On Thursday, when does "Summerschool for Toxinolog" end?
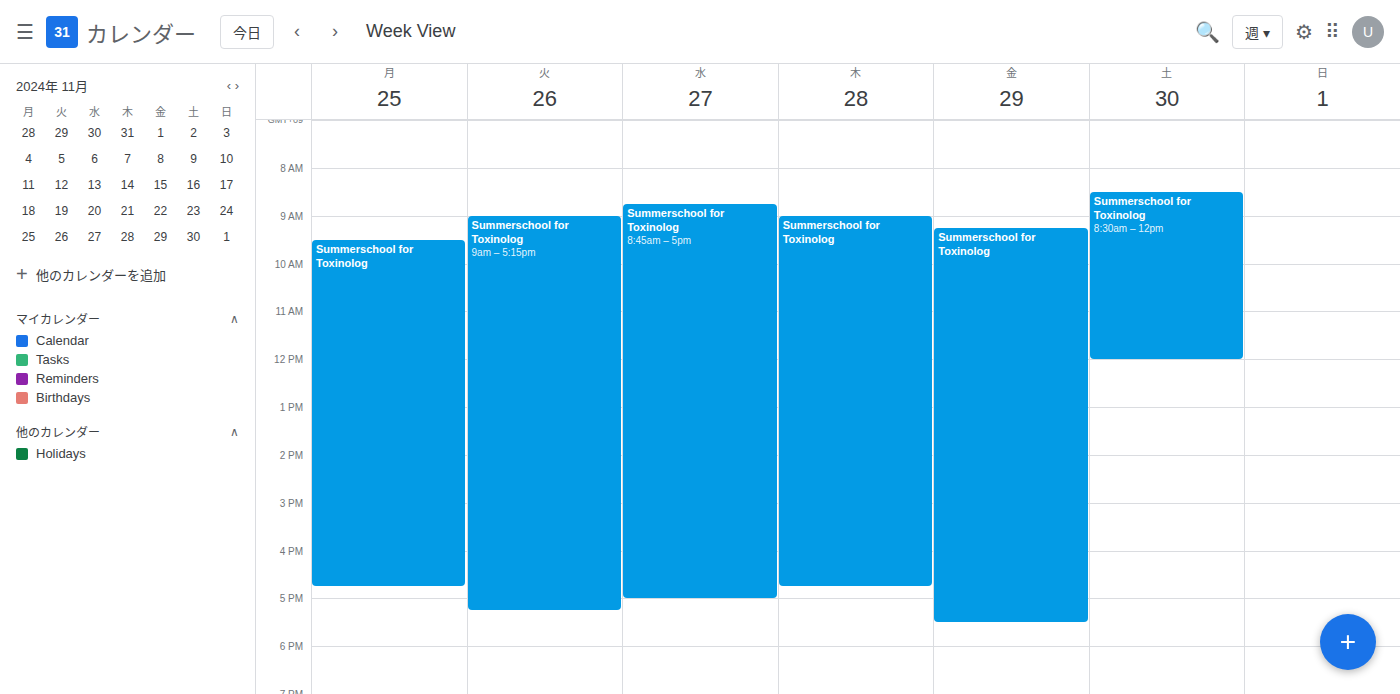
4:45 PM